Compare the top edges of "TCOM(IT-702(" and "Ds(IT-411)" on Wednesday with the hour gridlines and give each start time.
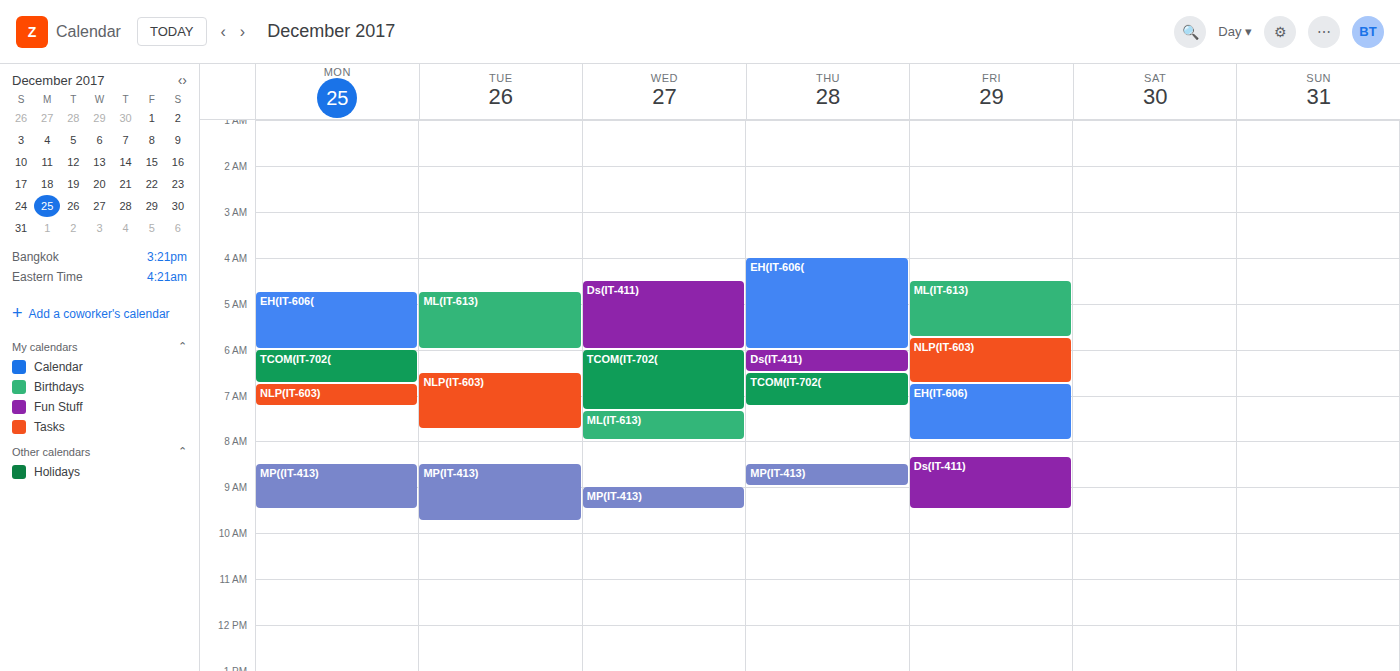
"TCOM(IT-702(": 6:00 AM, exactly on the 6 AM line. "Ds(IT-411)": 4:30 AM, halfway between the 4 AM and 5 AM lines.